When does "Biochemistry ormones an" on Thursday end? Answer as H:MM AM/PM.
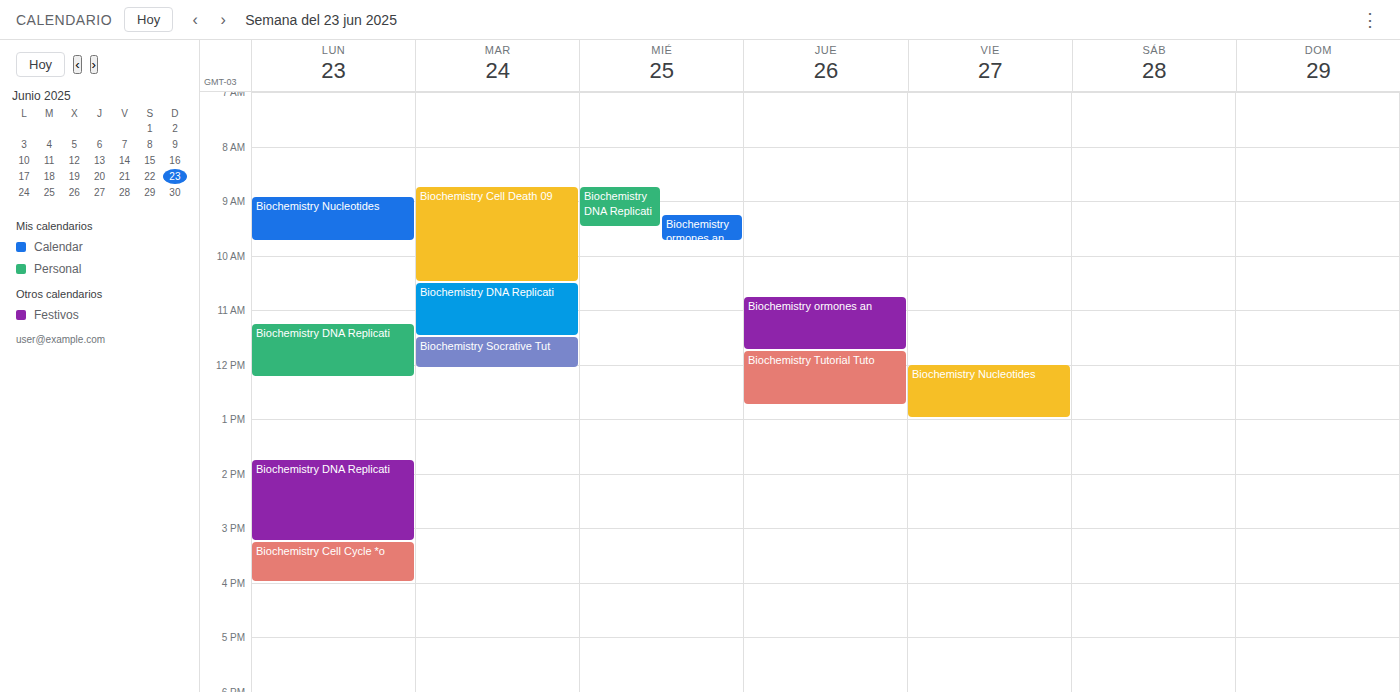
11:45 AM